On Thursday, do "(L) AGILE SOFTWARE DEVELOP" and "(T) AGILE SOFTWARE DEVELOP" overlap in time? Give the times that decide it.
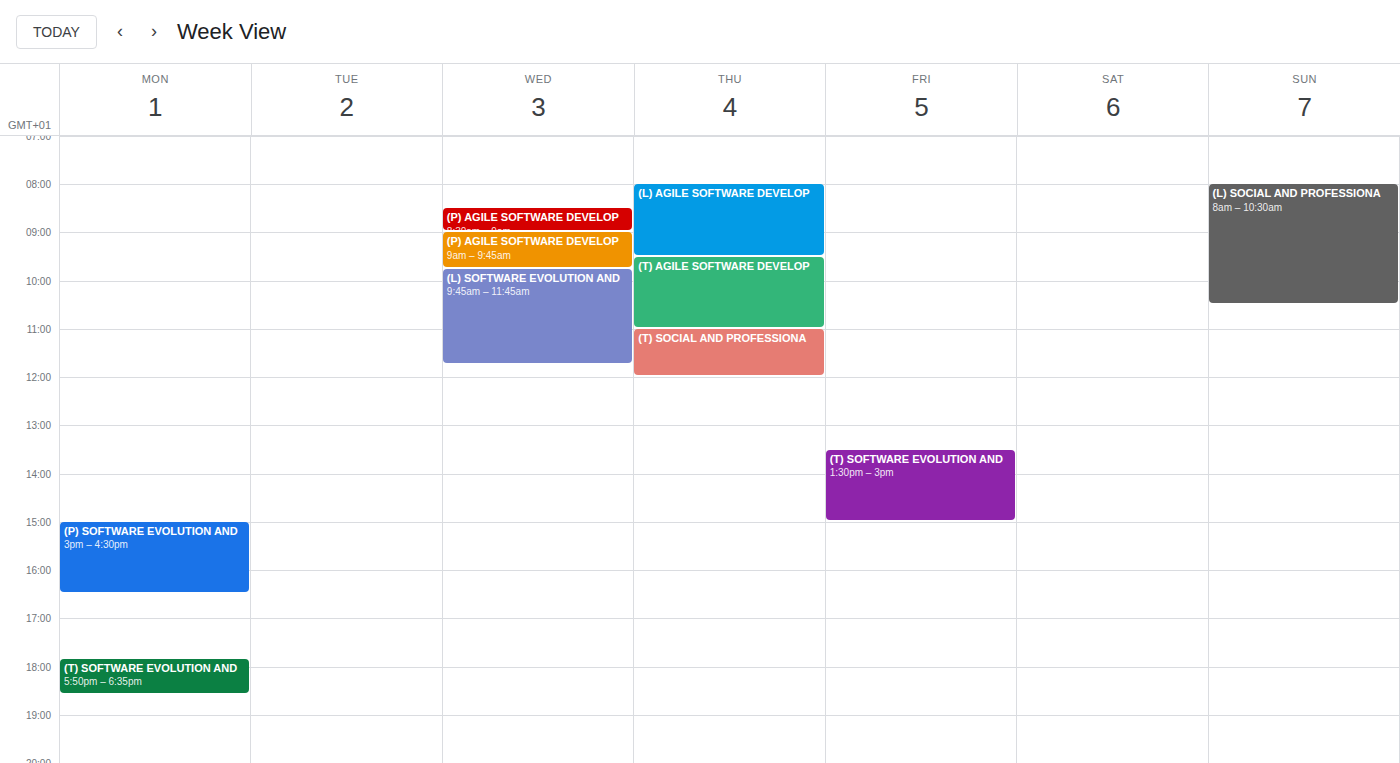
"(L) AGILE SOFTWARE DEVELOP" ends at 9:30 AM, exactly when "(T) AGILE SOFTWARE DEVELOP" starts -- they touch but do not overlap.